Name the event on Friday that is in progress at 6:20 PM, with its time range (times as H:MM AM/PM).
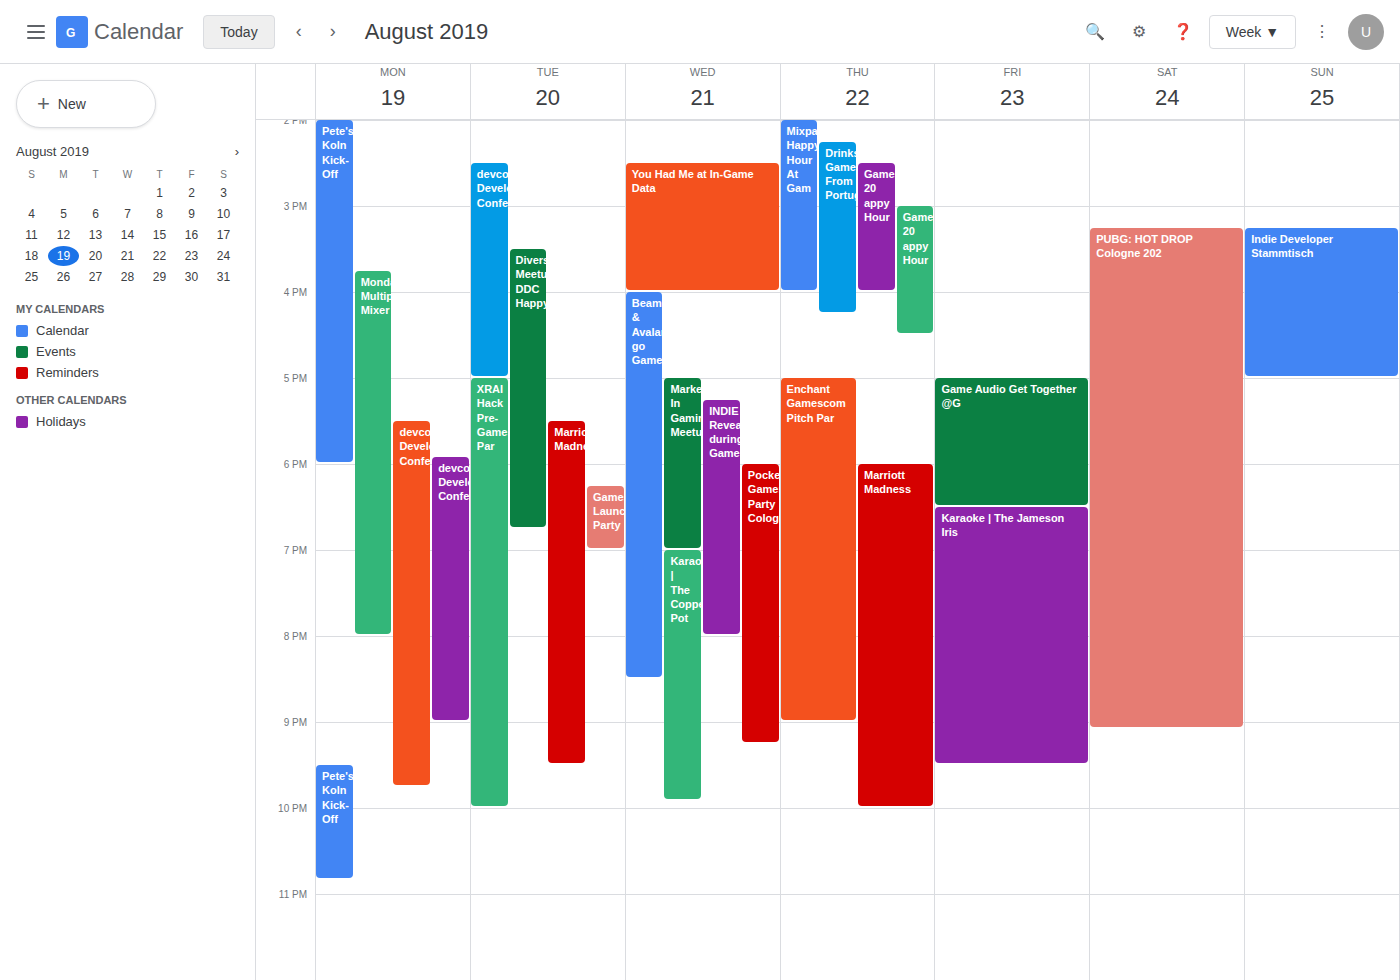
"Game Audio Get Together @G", 5:00 PM to 6:30 PM